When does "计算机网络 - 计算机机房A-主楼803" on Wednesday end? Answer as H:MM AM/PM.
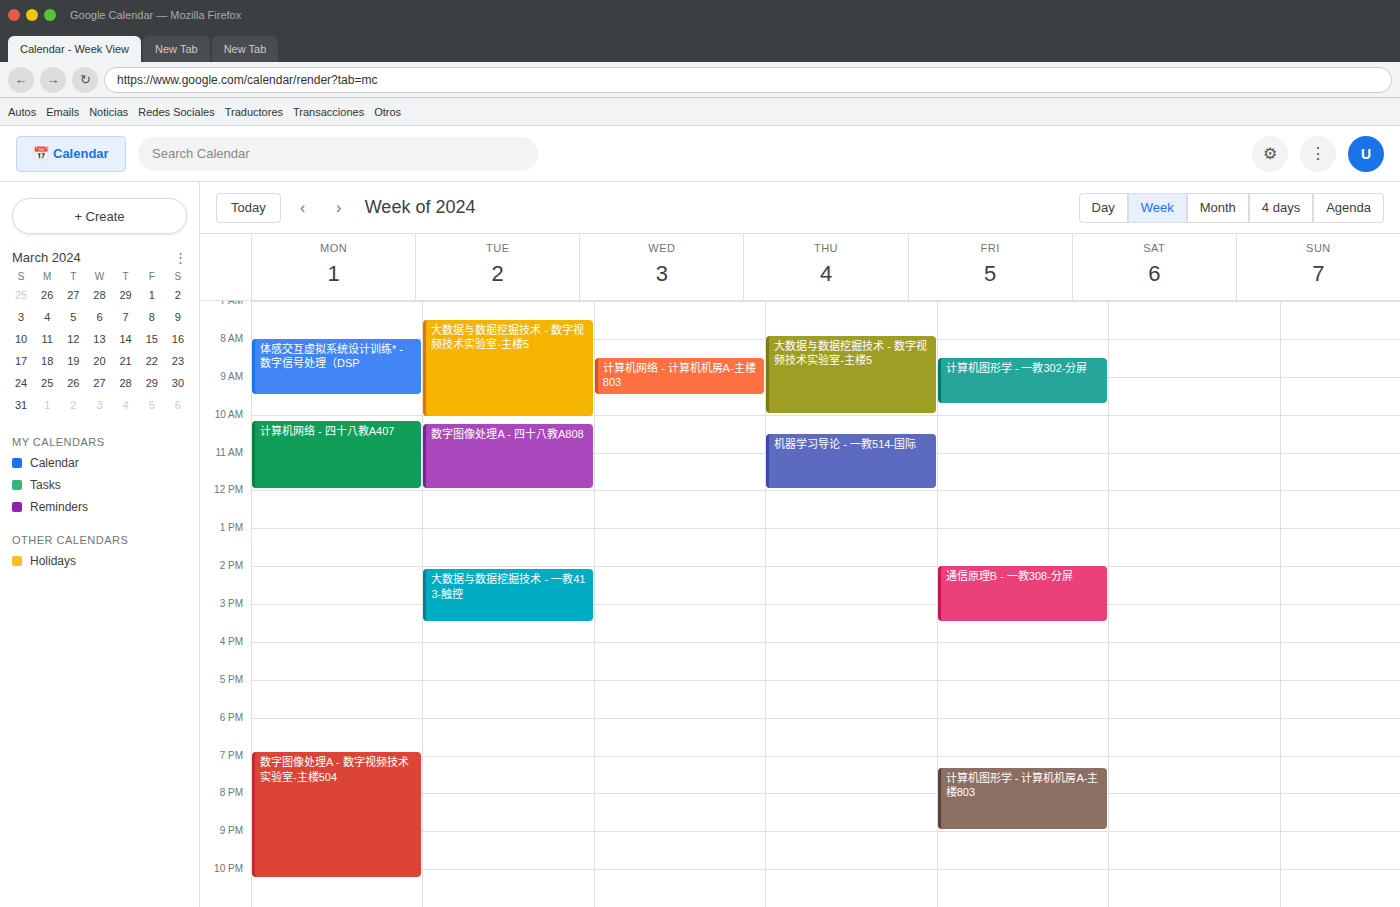
9:30 AM